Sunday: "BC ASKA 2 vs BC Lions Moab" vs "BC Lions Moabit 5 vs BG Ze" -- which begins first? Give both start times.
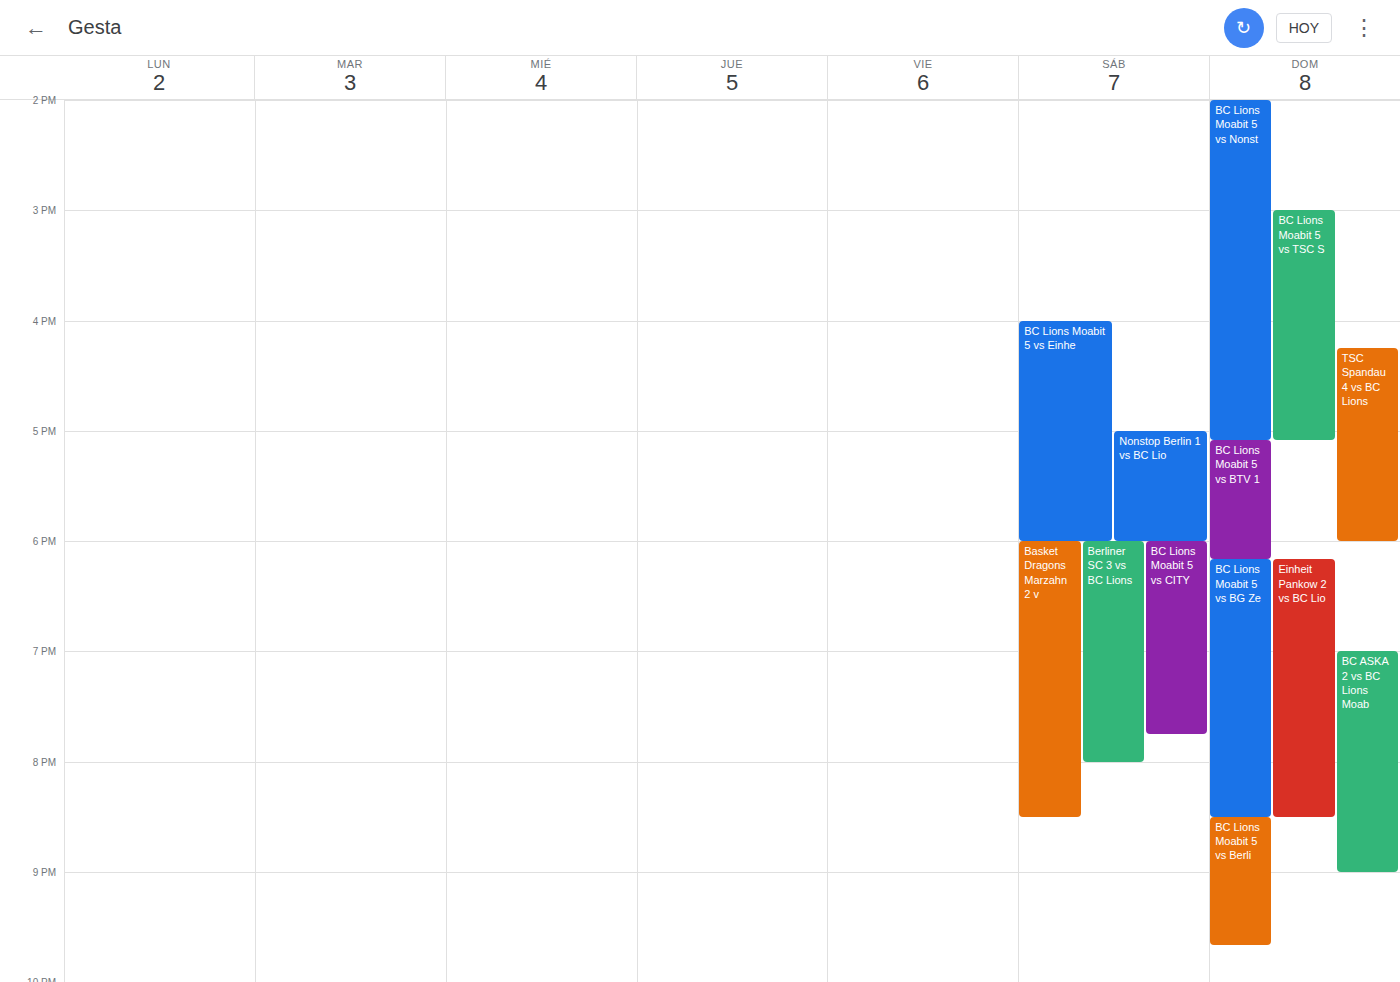
"BC Lions Moabit 5 vs BG Ze" 18:10; "BC ASKA 2 vs BC Lions Moab" 19:00.